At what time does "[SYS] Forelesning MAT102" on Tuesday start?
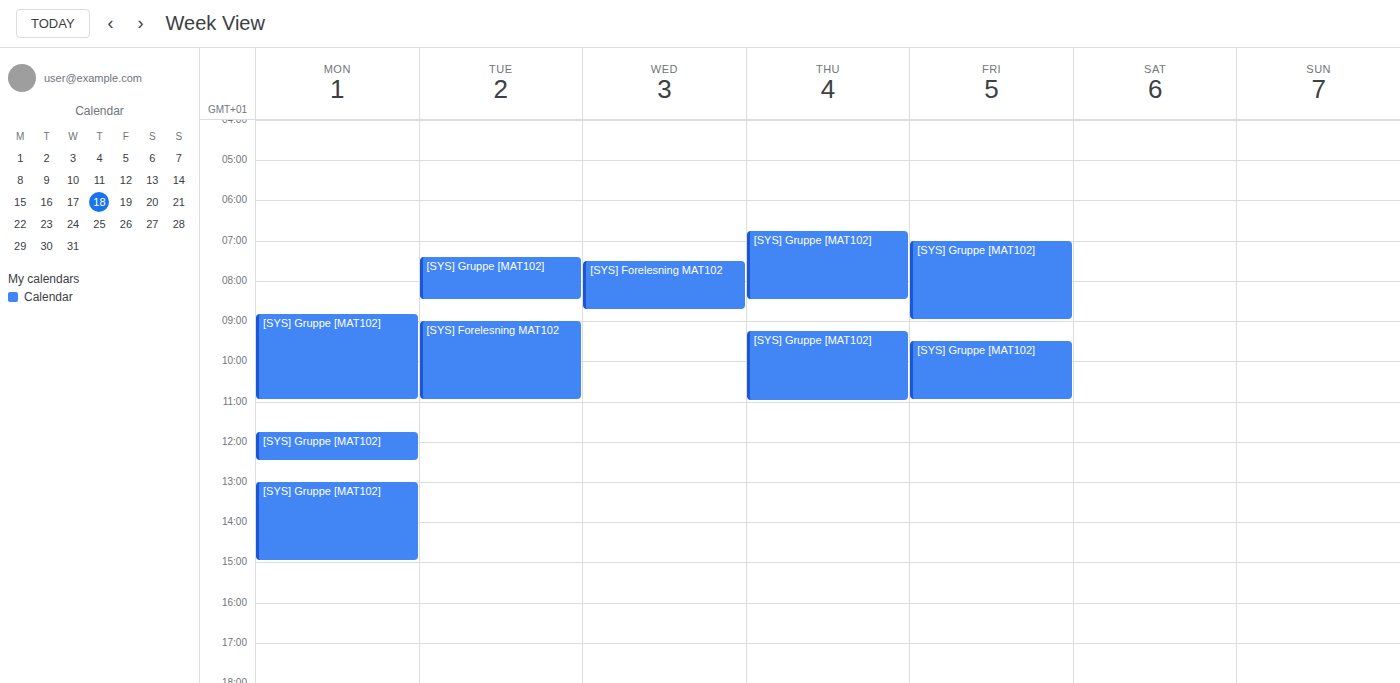
09:00